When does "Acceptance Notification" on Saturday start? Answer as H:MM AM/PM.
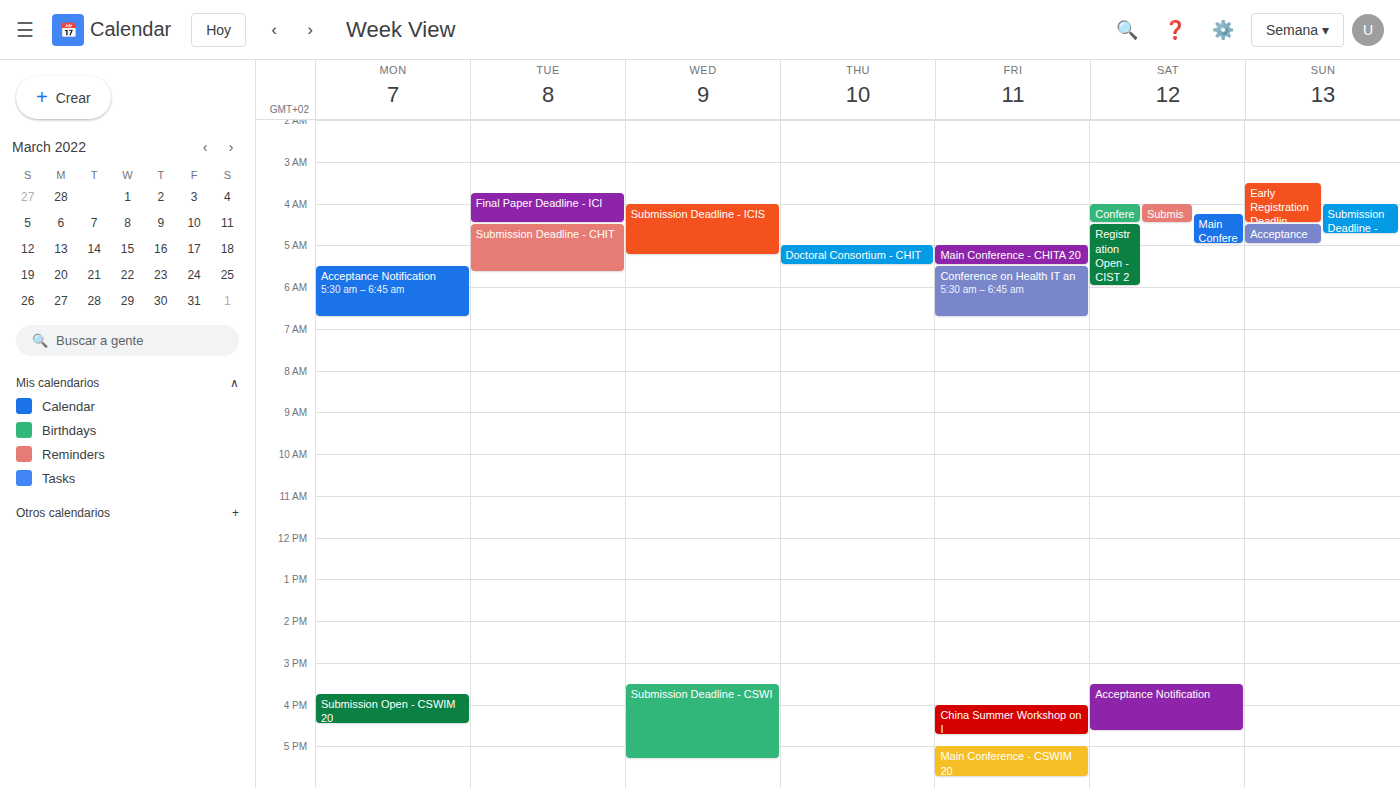
3:30 PM